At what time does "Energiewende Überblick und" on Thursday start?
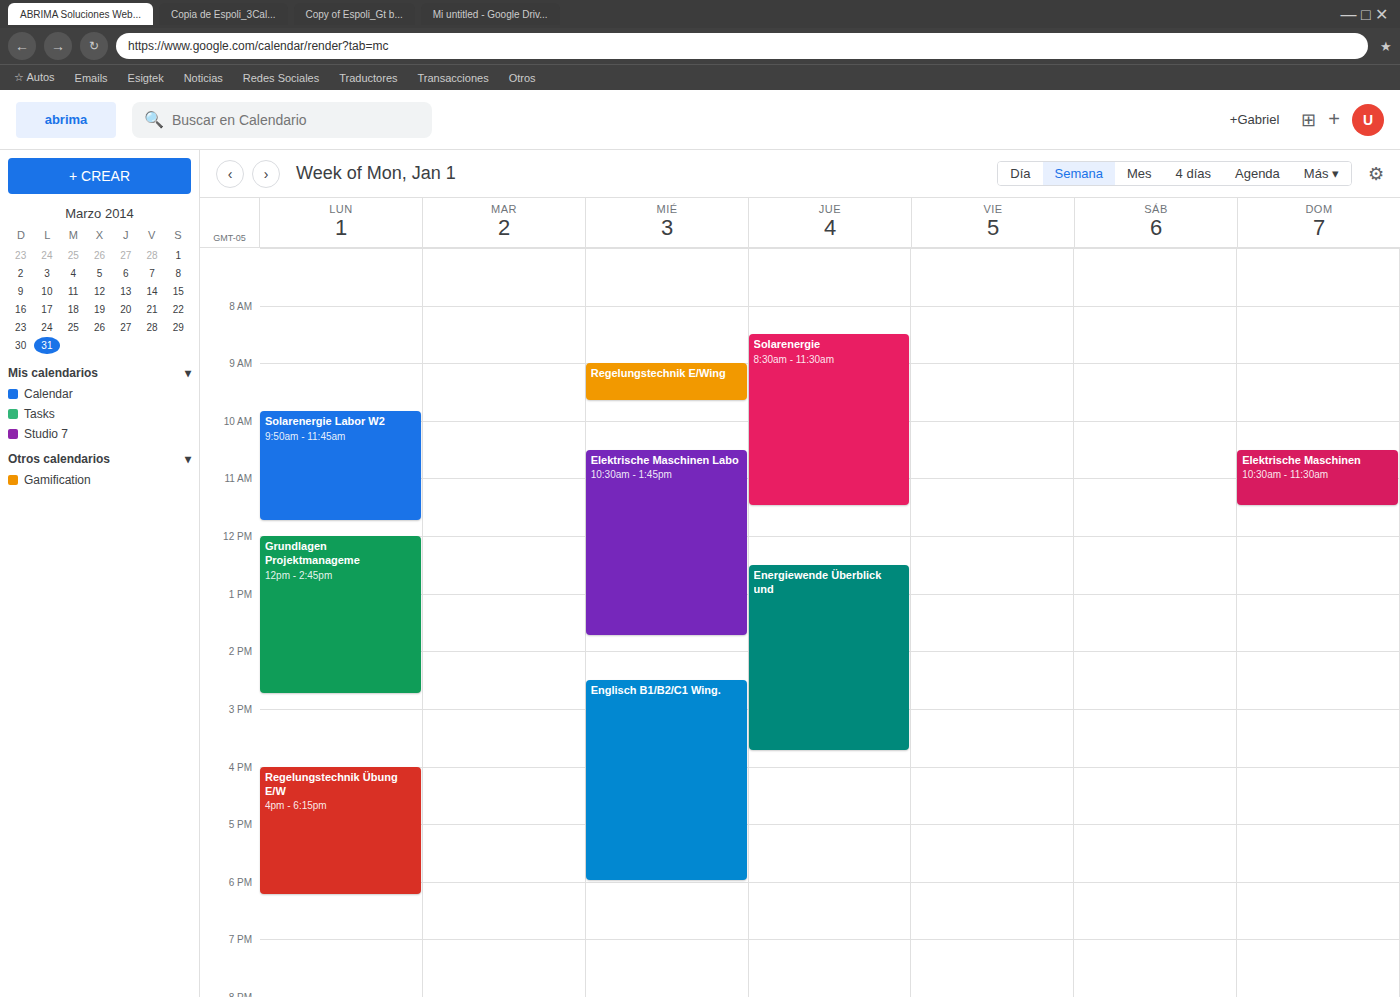
12:30 PM